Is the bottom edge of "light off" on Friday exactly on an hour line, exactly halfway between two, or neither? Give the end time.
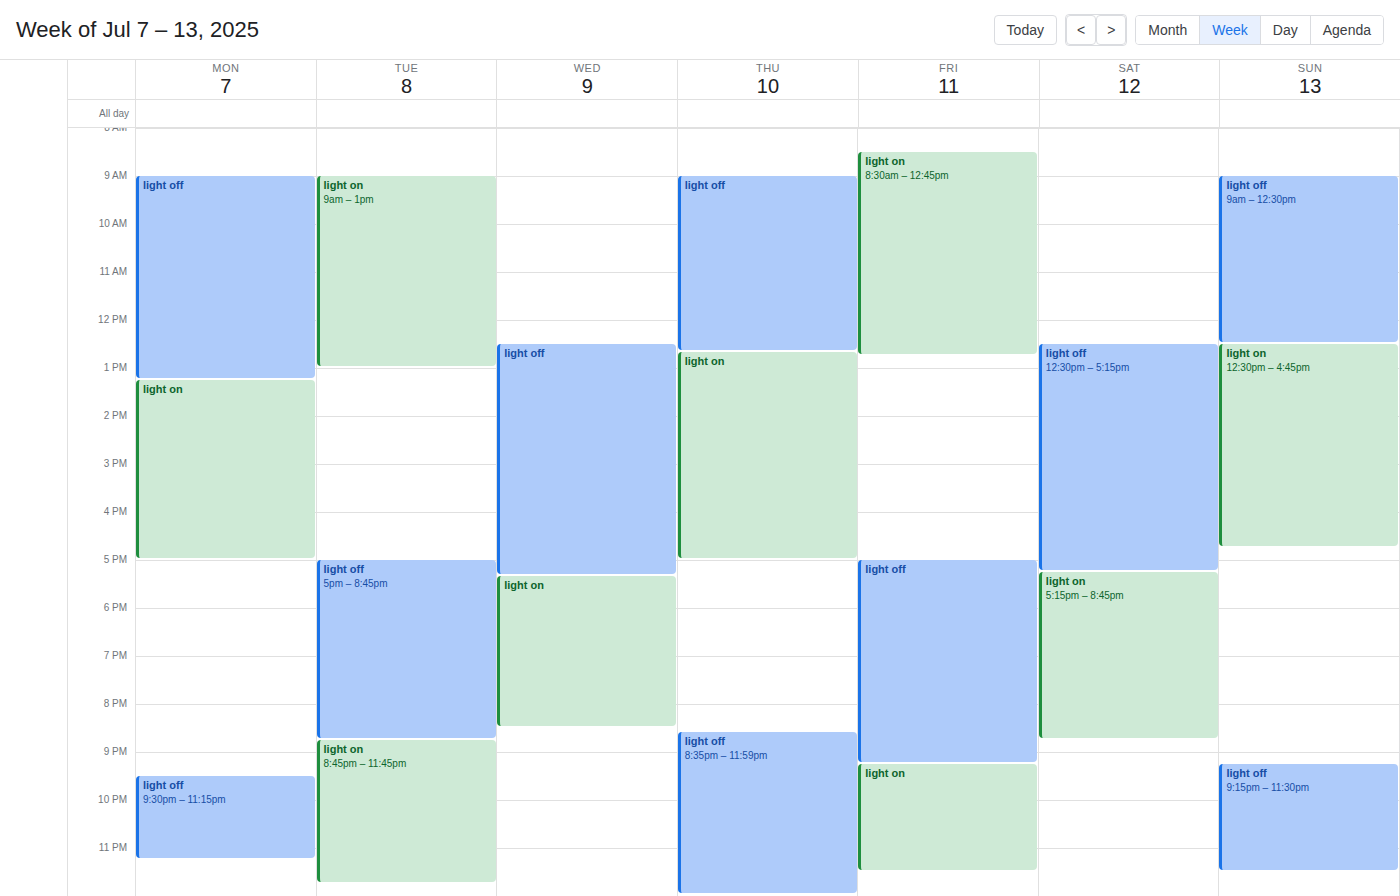
9:15 PM -- neither: a quarter of the way from the 9 PM line to the 10 PM line.